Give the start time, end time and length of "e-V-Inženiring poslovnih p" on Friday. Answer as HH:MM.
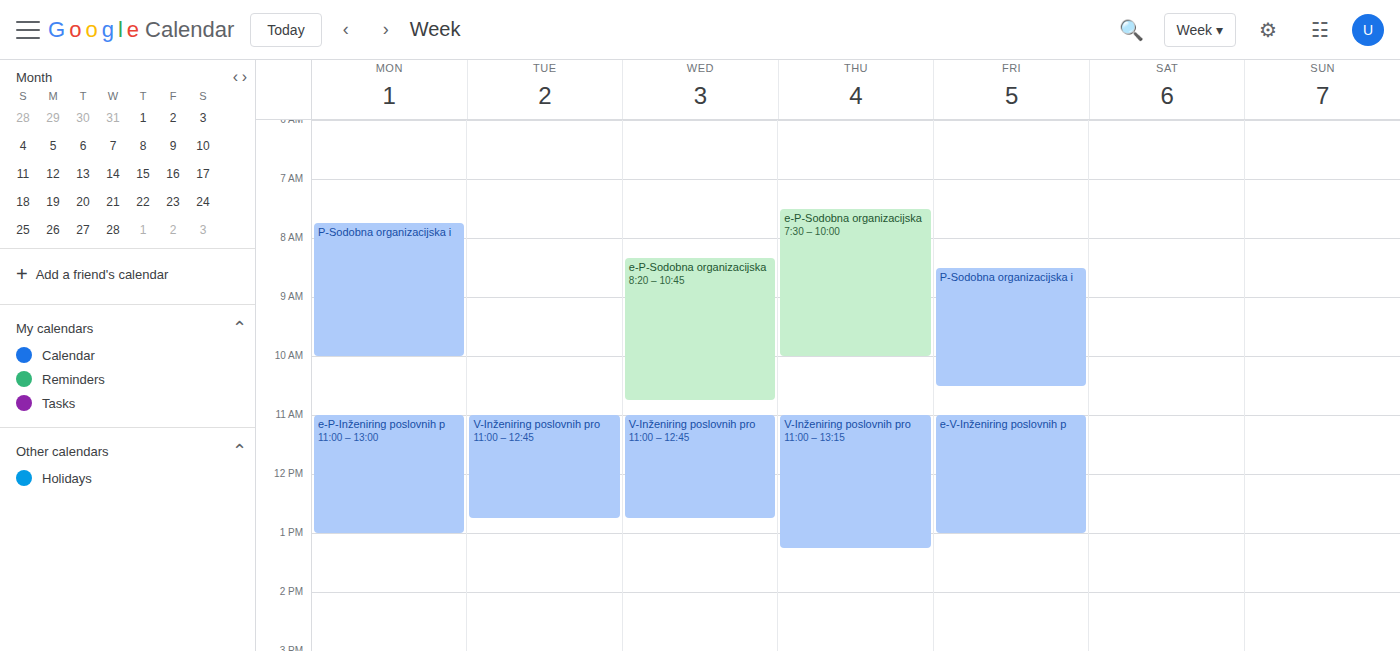
11:00 to 13:00, 2 hours